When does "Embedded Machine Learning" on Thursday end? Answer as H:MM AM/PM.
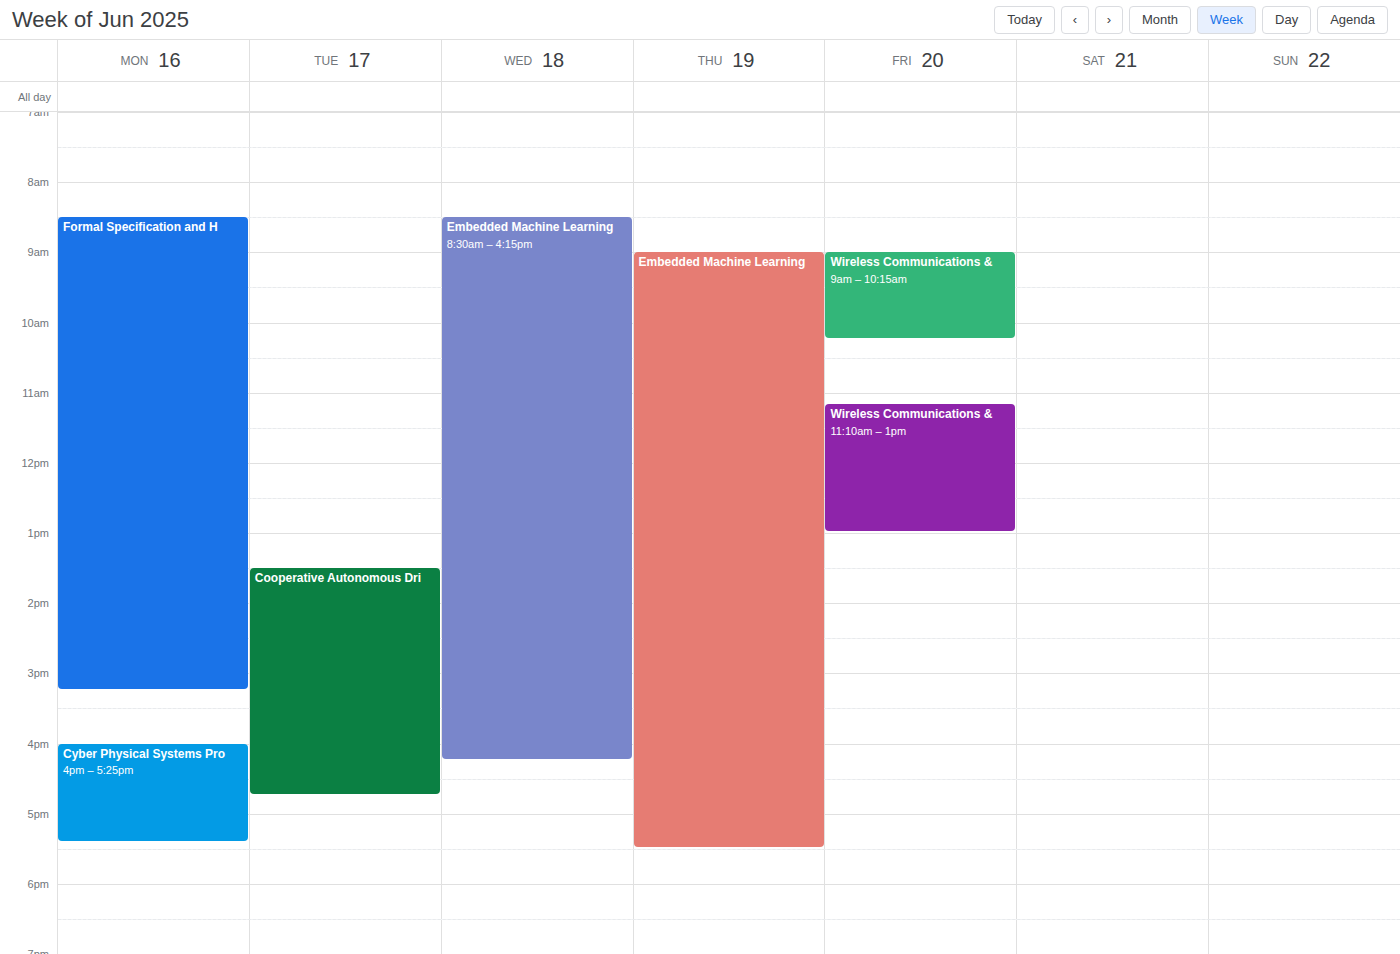
5:30 PM